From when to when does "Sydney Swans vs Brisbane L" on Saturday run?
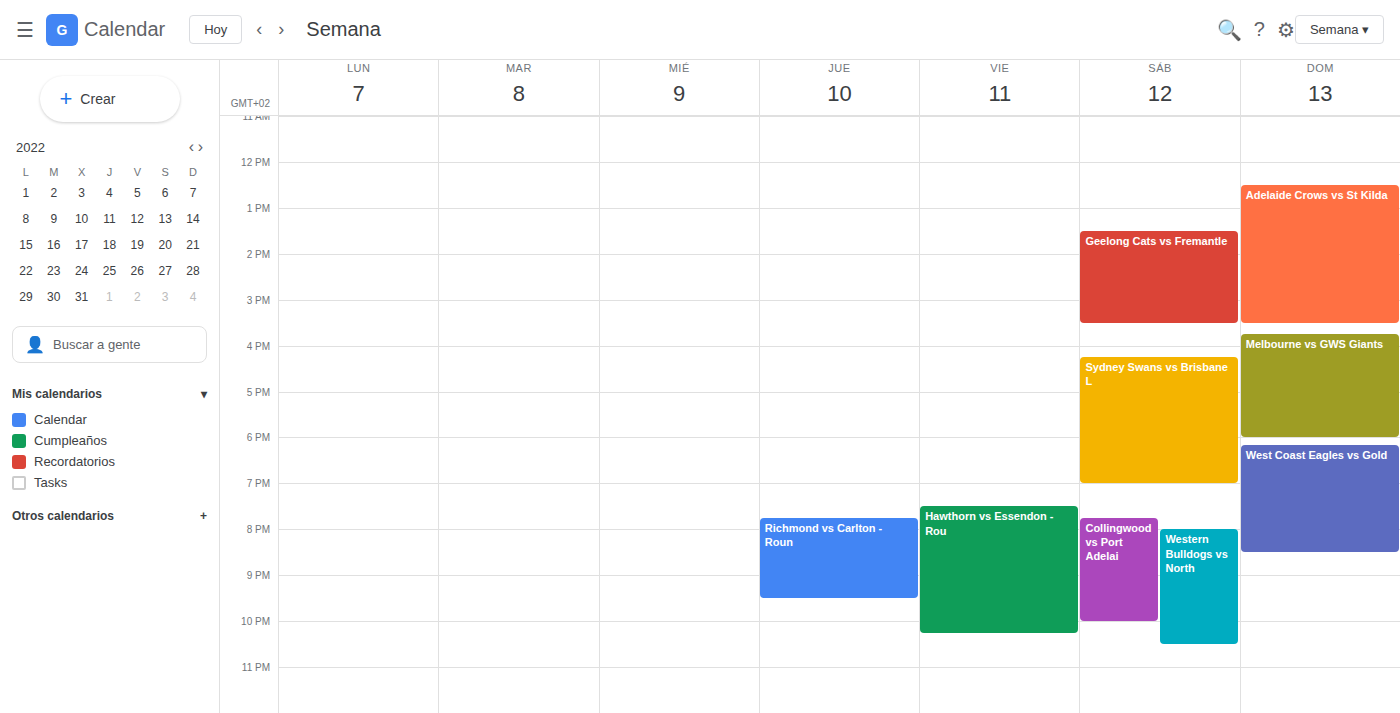
4:15 PM to 7:00 PM